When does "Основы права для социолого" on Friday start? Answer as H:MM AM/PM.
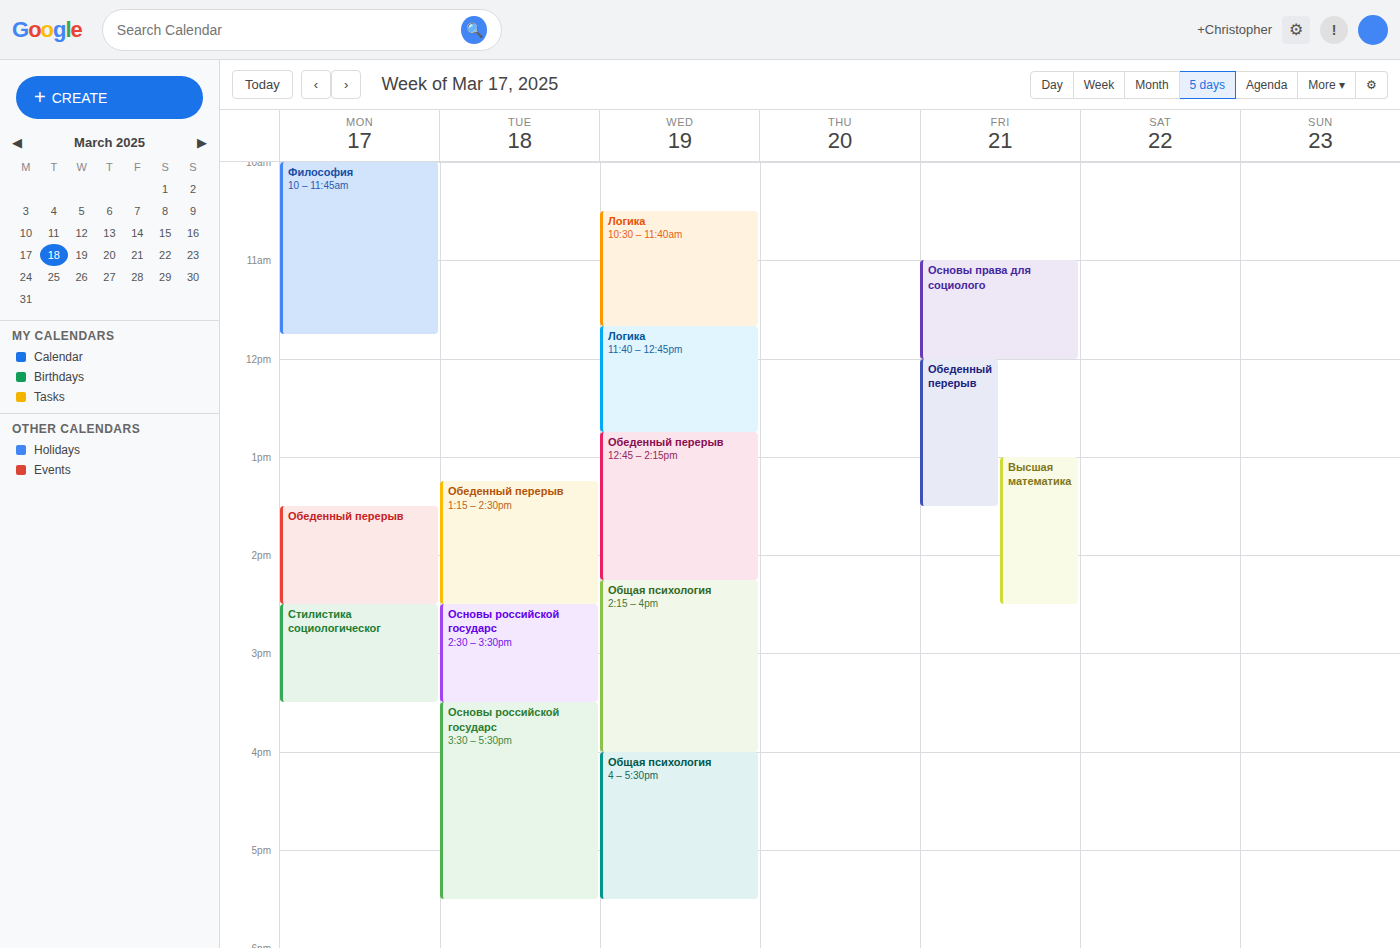
11:00 AM